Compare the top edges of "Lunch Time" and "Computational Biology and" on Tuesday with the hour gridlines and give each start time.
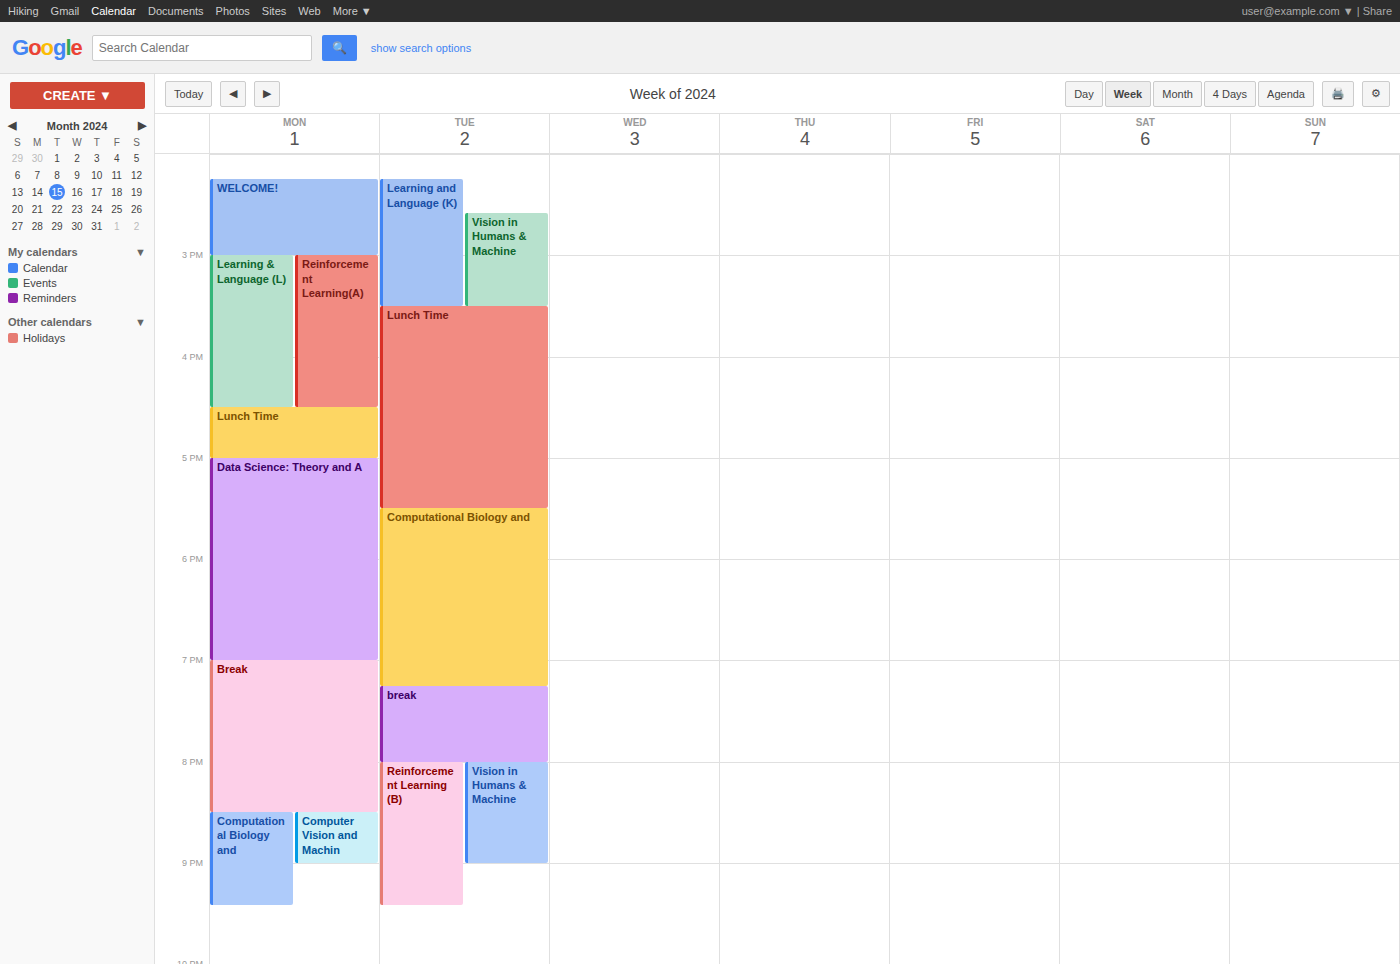
"Lunch Time": 3:30 PM, halfway between the 3 PM and 4 PM lines. "Computational Biology and": 5:30 PM, halfway between the 5 PM and 6 PM lines.